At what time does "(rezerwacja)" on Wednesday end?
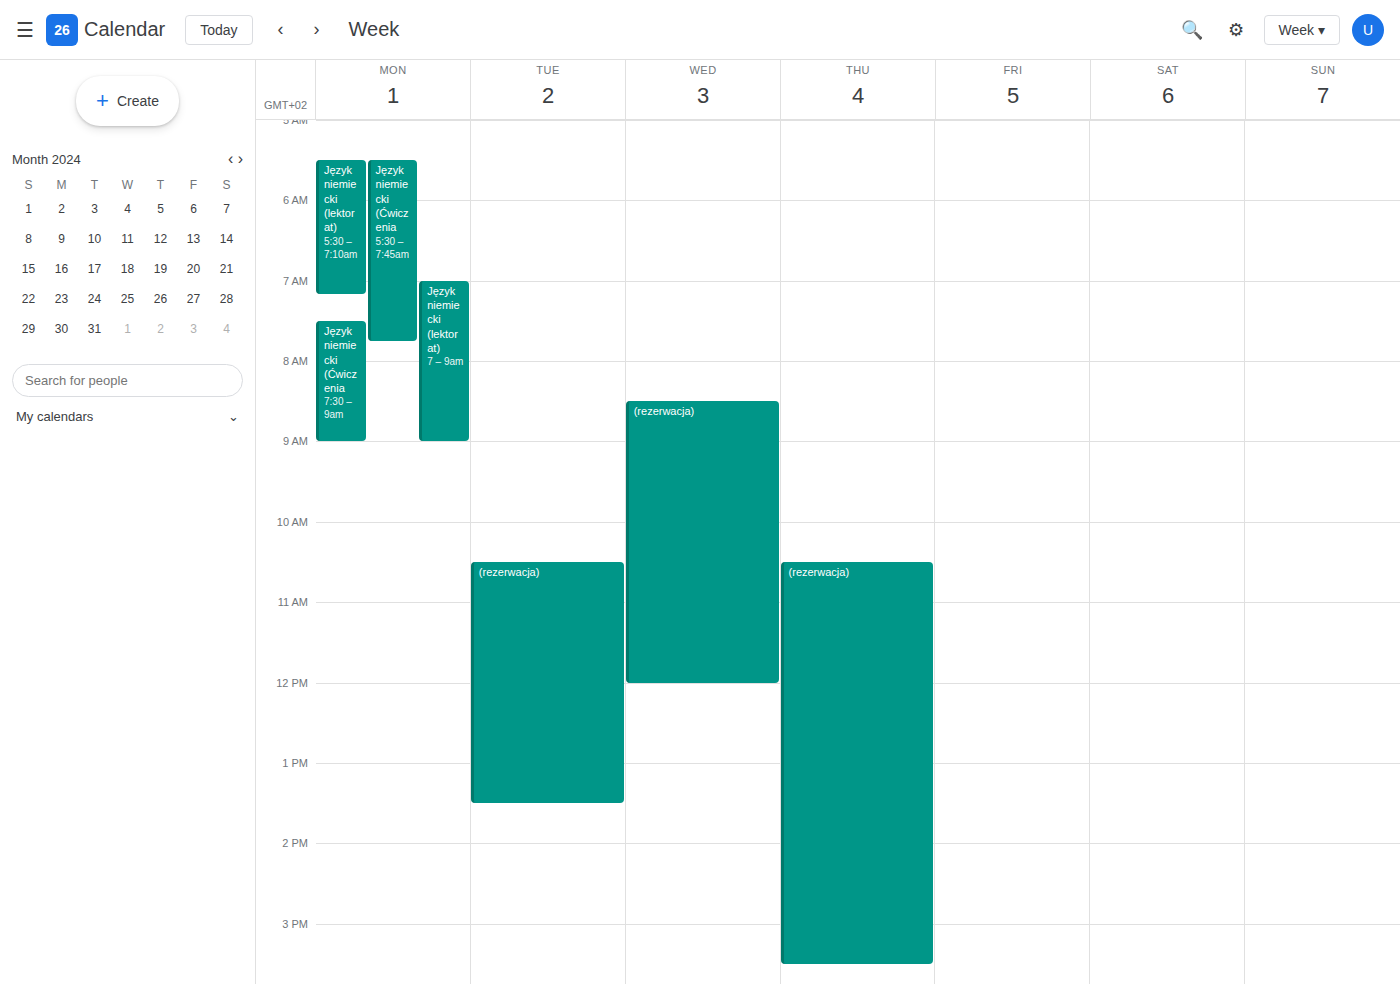
12:00 PM